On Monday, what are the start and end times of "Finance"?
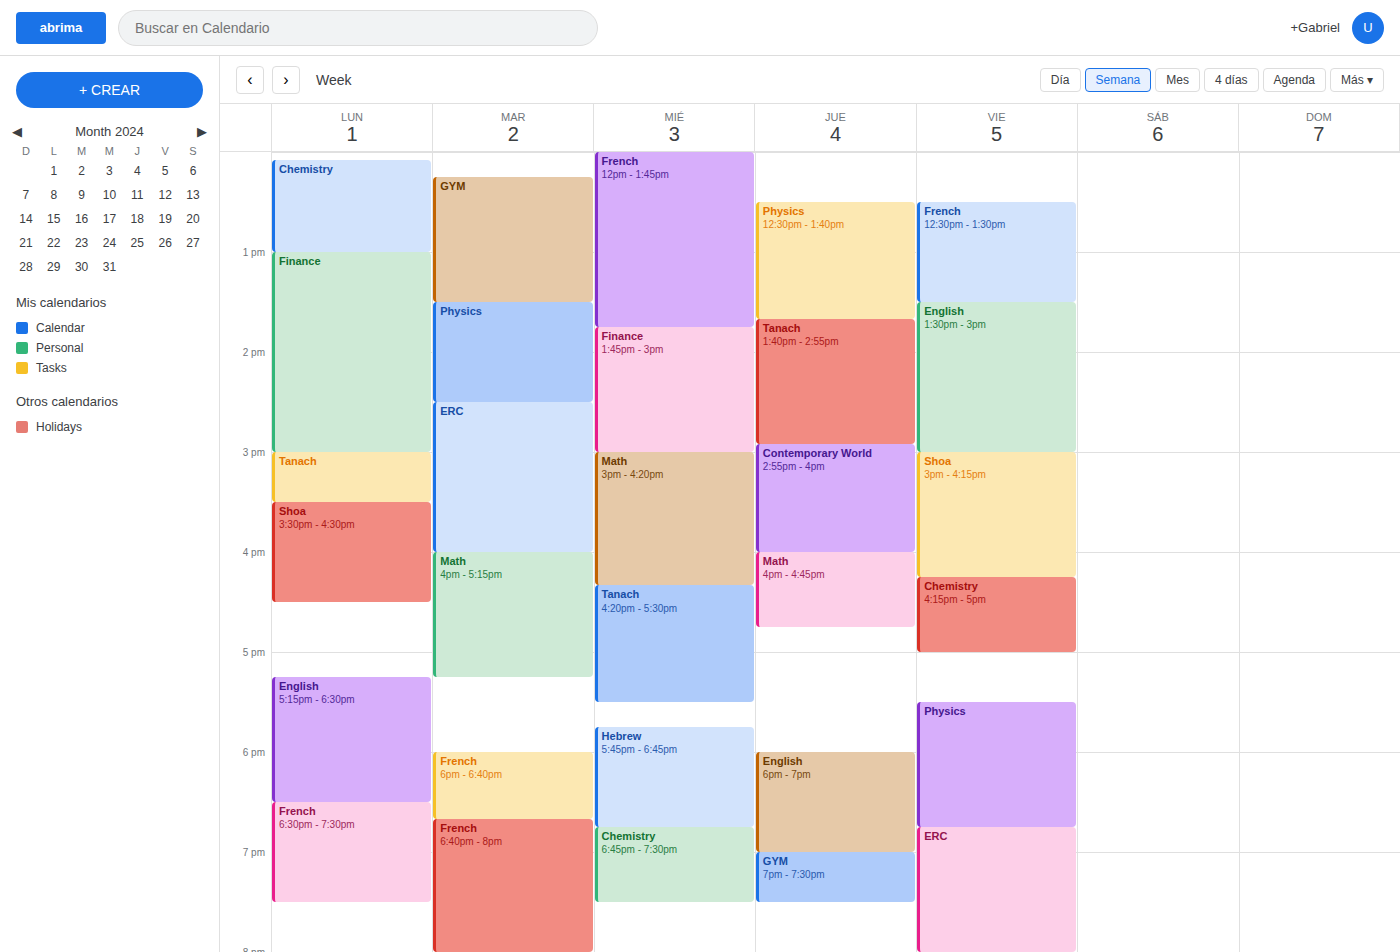
1:00 PM to 3:00 PM